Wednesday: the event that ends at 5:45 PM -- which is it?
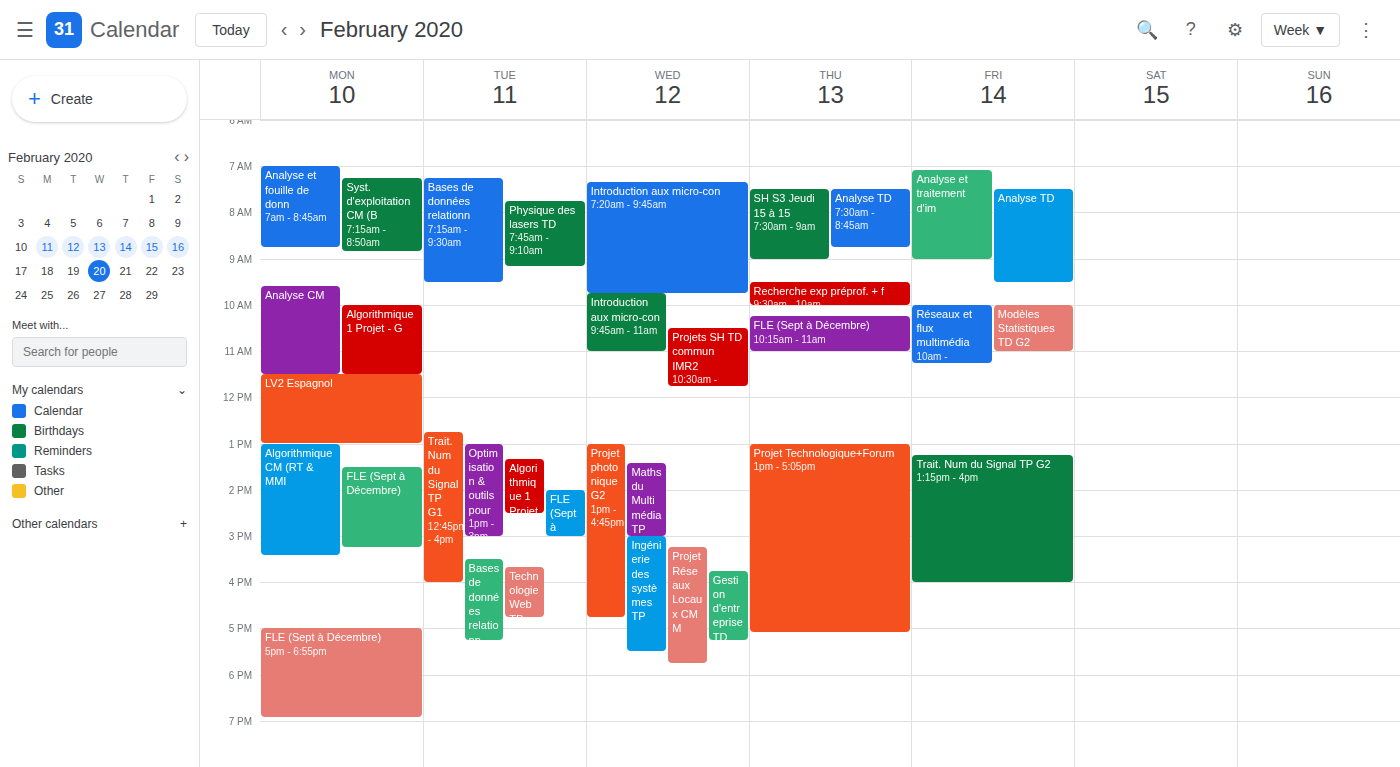
"Projet Réseaux Locaux CM M"